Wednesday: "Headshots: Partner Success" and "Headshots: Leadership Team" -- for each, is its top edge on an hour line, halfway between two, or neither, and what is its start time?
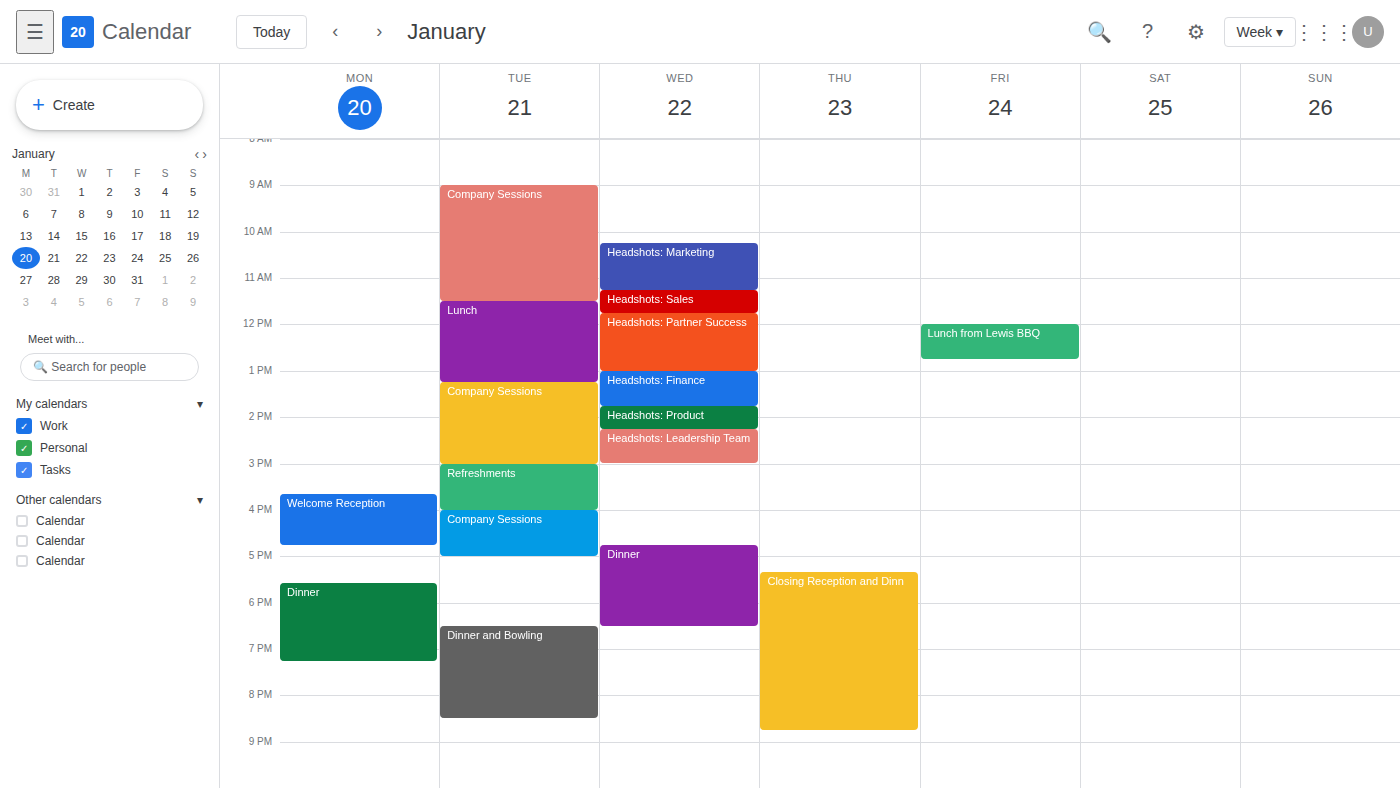
"Headshots: Partner Success": 11:45 AM, neither: three quarters of the way from the 11 AM line to the 12 PM line. "Headshots: Leadership Team": 2:15 PM, neither: a quarter of the way from the 2 PM line to the 3 PM line.